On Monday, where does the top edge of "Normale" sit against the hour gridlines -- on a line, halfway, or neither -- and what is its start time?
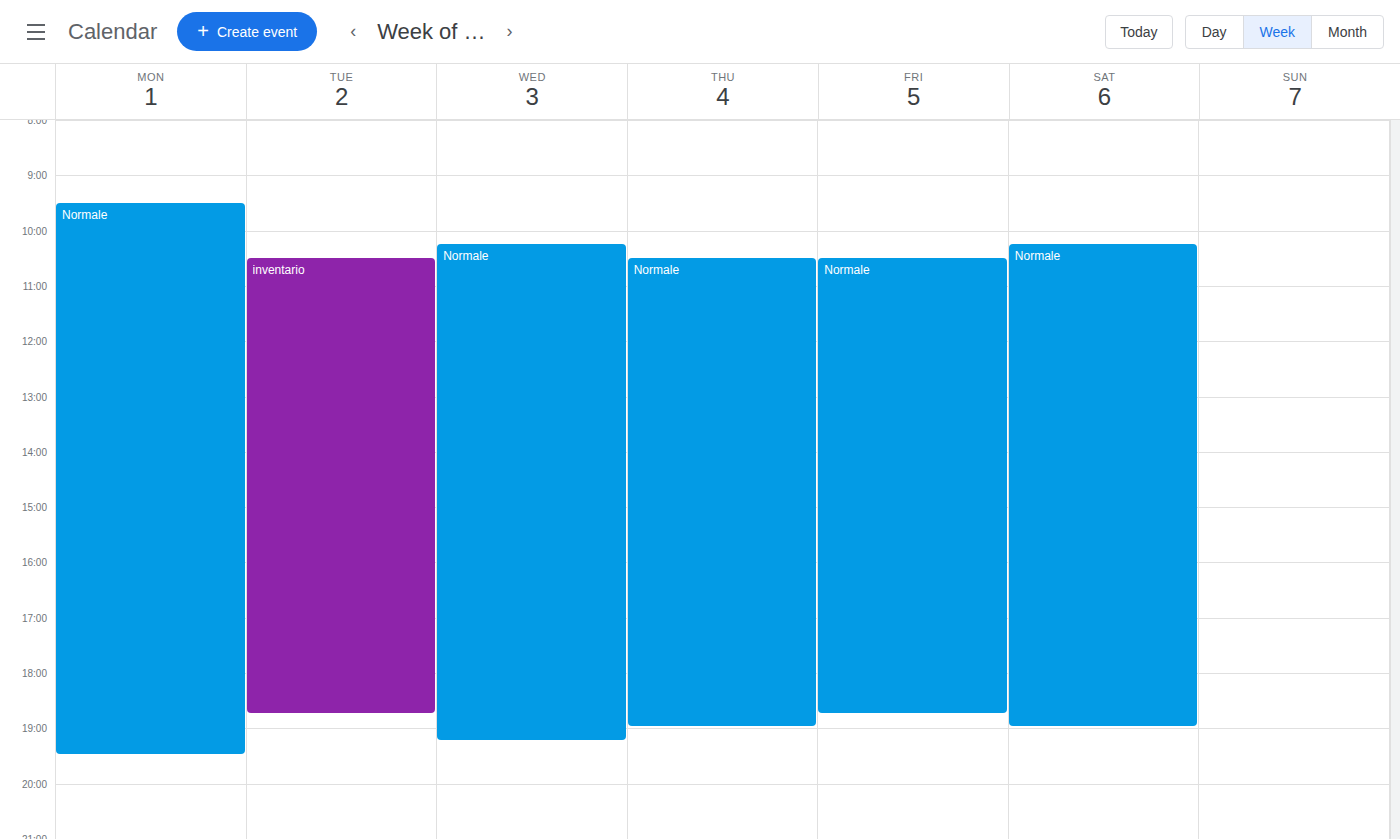
9:30 AM -- halfway between the 9 AM and 10 AM lines.